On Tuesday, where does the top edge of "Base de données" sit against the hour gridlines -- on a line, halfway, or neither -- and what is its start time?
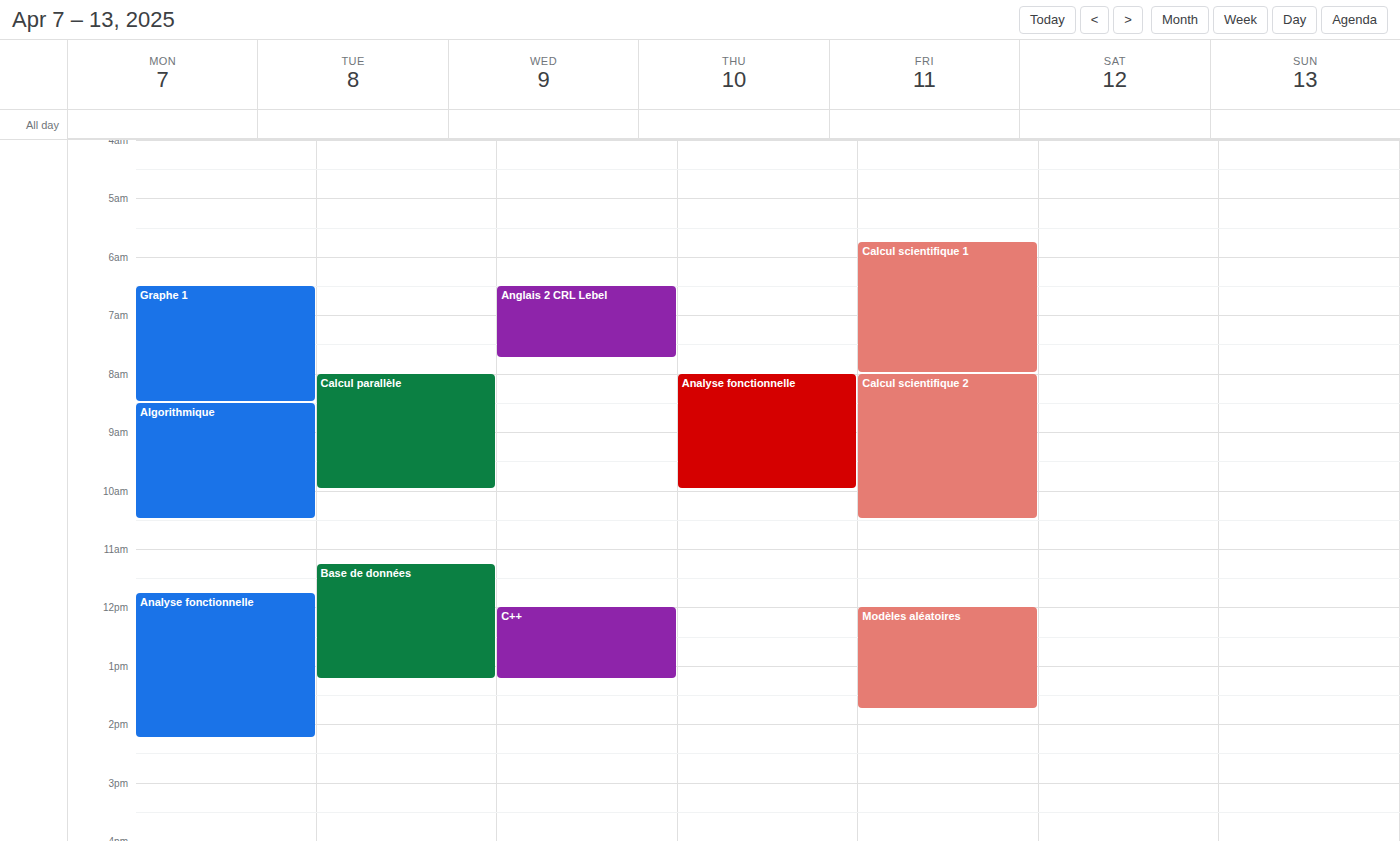
11:15 AM -- neither: a quarter of the way from the 11 AM line to the 12 PM line.